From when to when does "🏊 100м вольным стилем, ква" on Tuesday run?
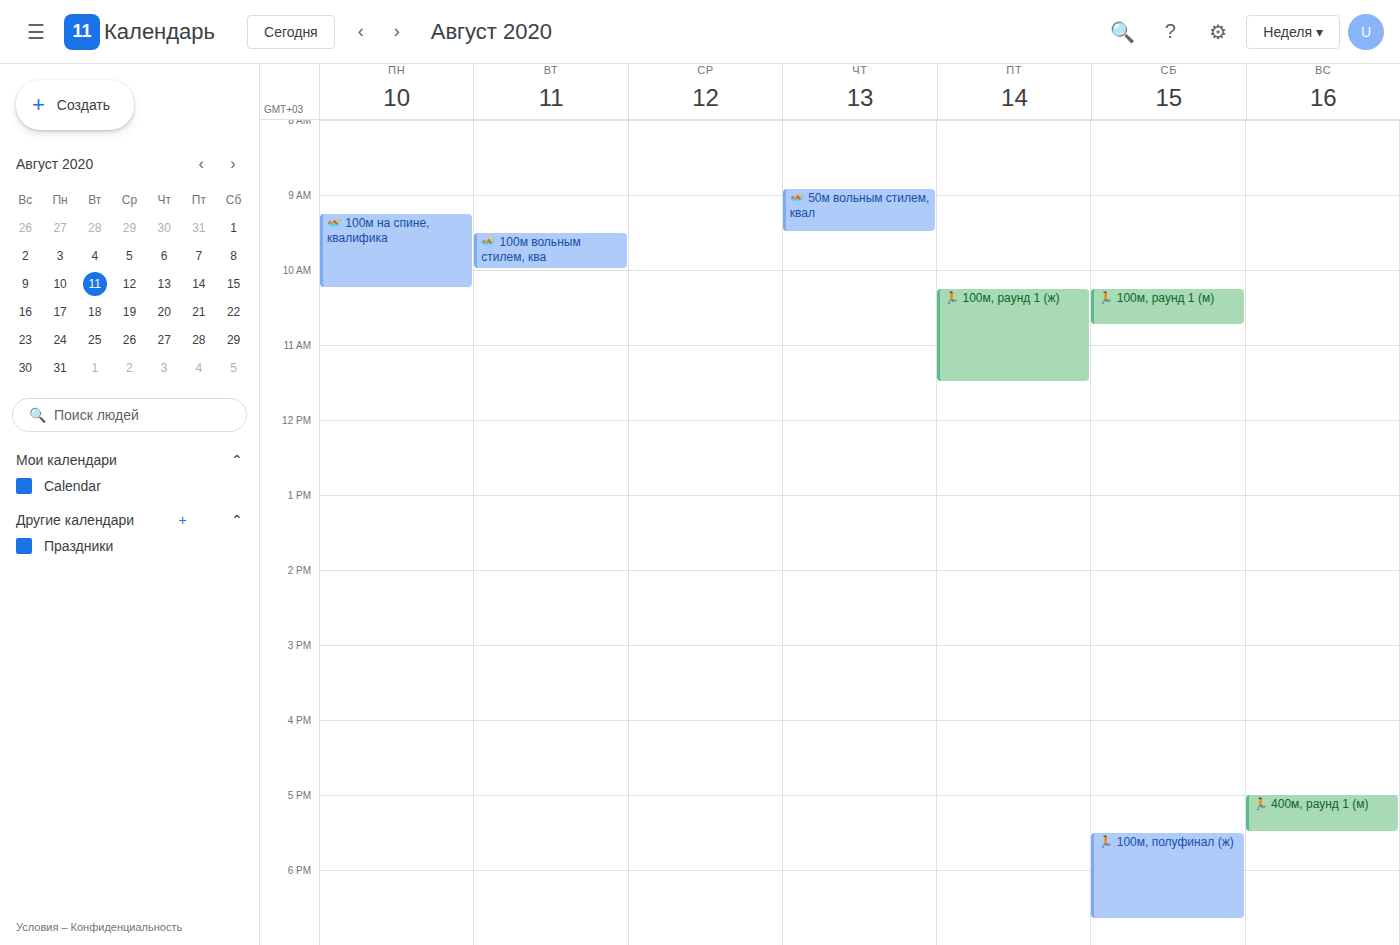
9:30 AM to 10:00 AM